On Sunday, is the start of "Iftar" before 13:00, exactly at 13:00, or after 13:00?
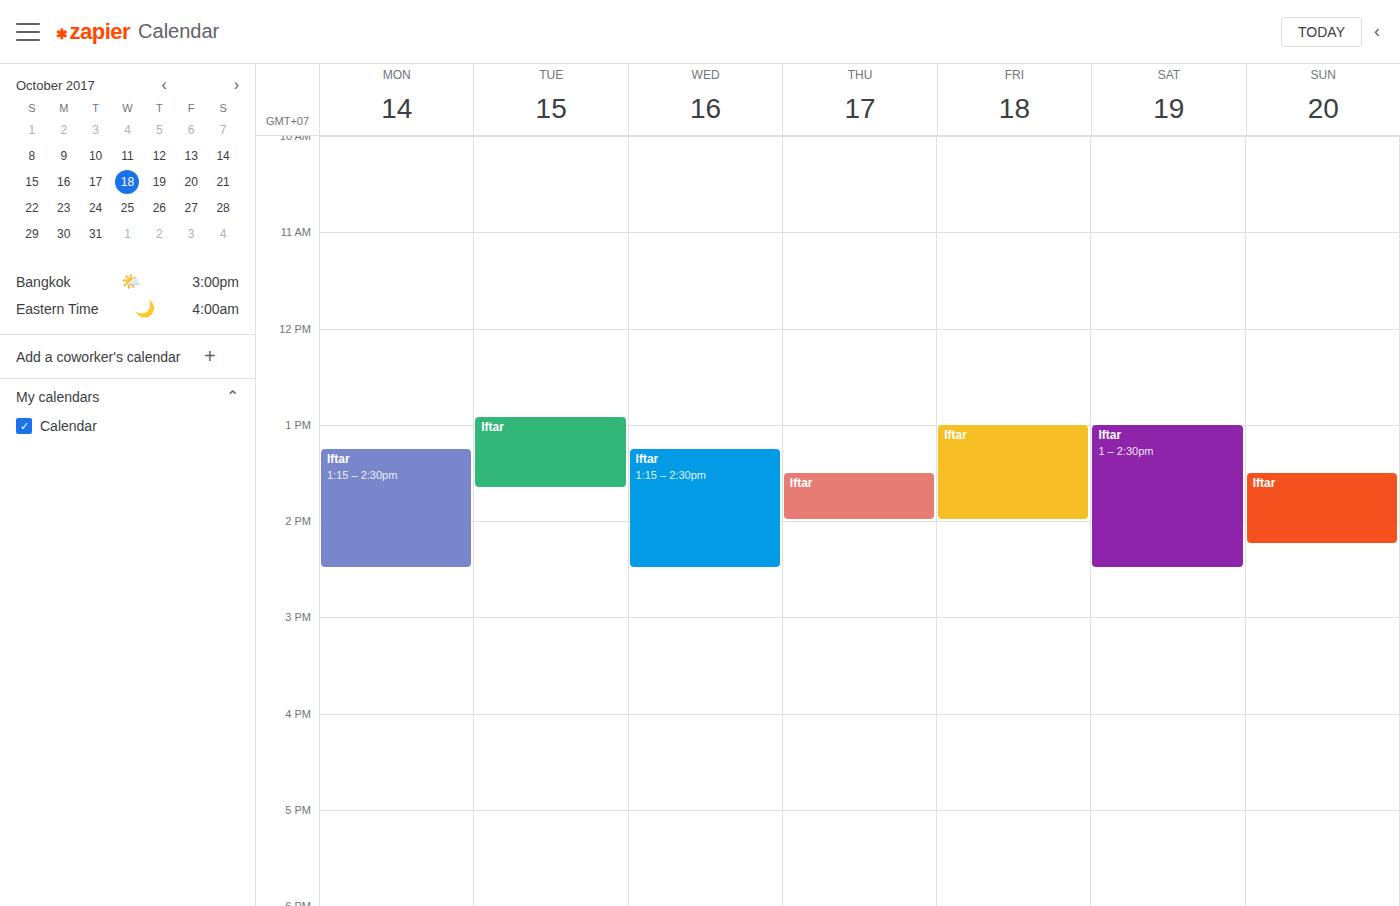
13:30 -- after 13:00, 30 minutes below the 13:00 line.